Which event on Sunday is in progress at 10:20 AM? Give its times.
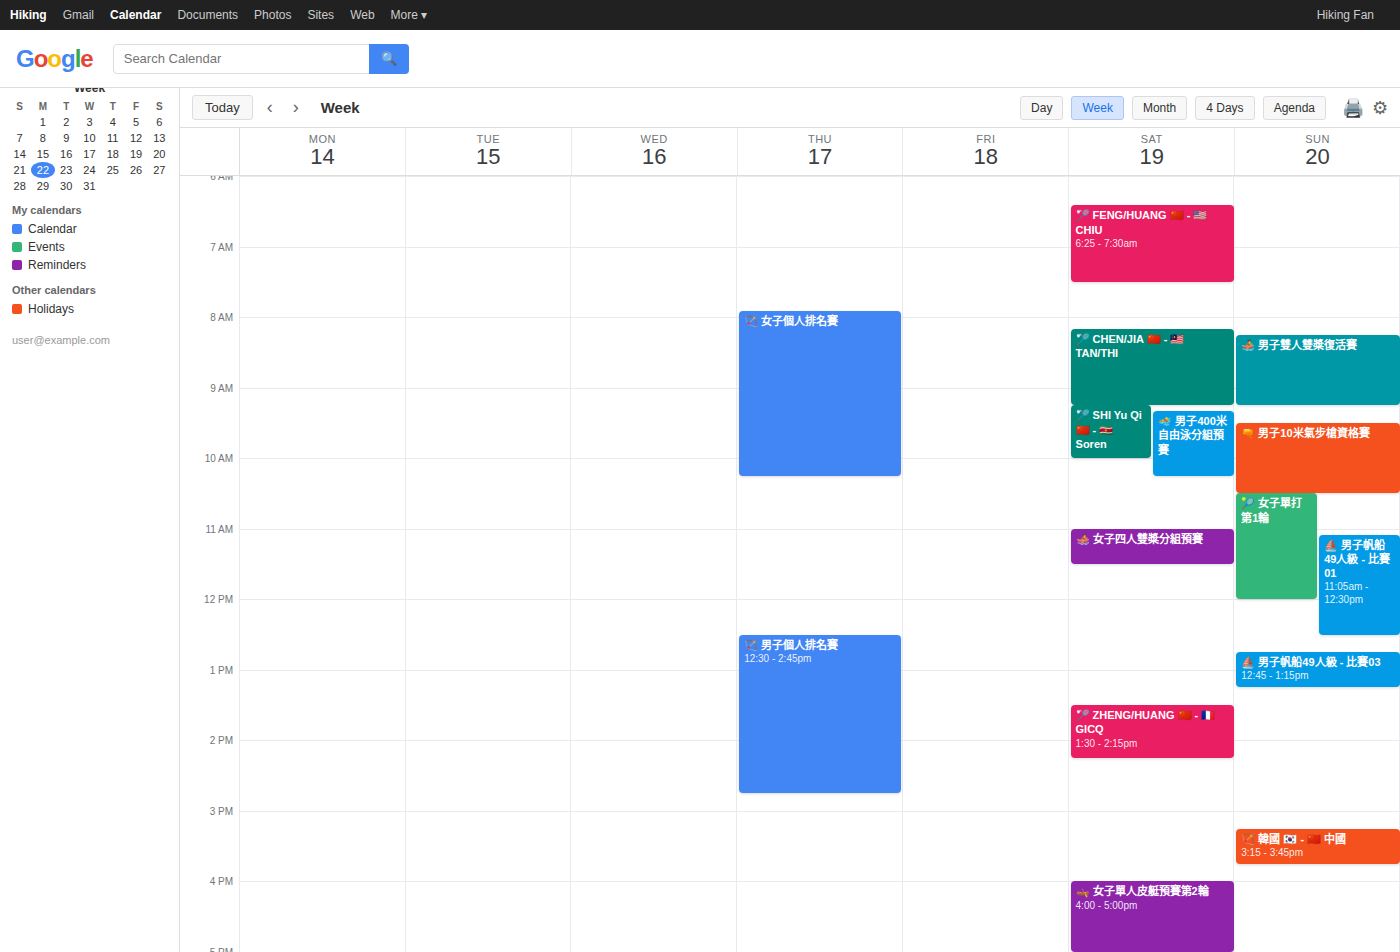
"🔫 男子10米氣步槍資格賽", 9:30 AM to 10:30 AM